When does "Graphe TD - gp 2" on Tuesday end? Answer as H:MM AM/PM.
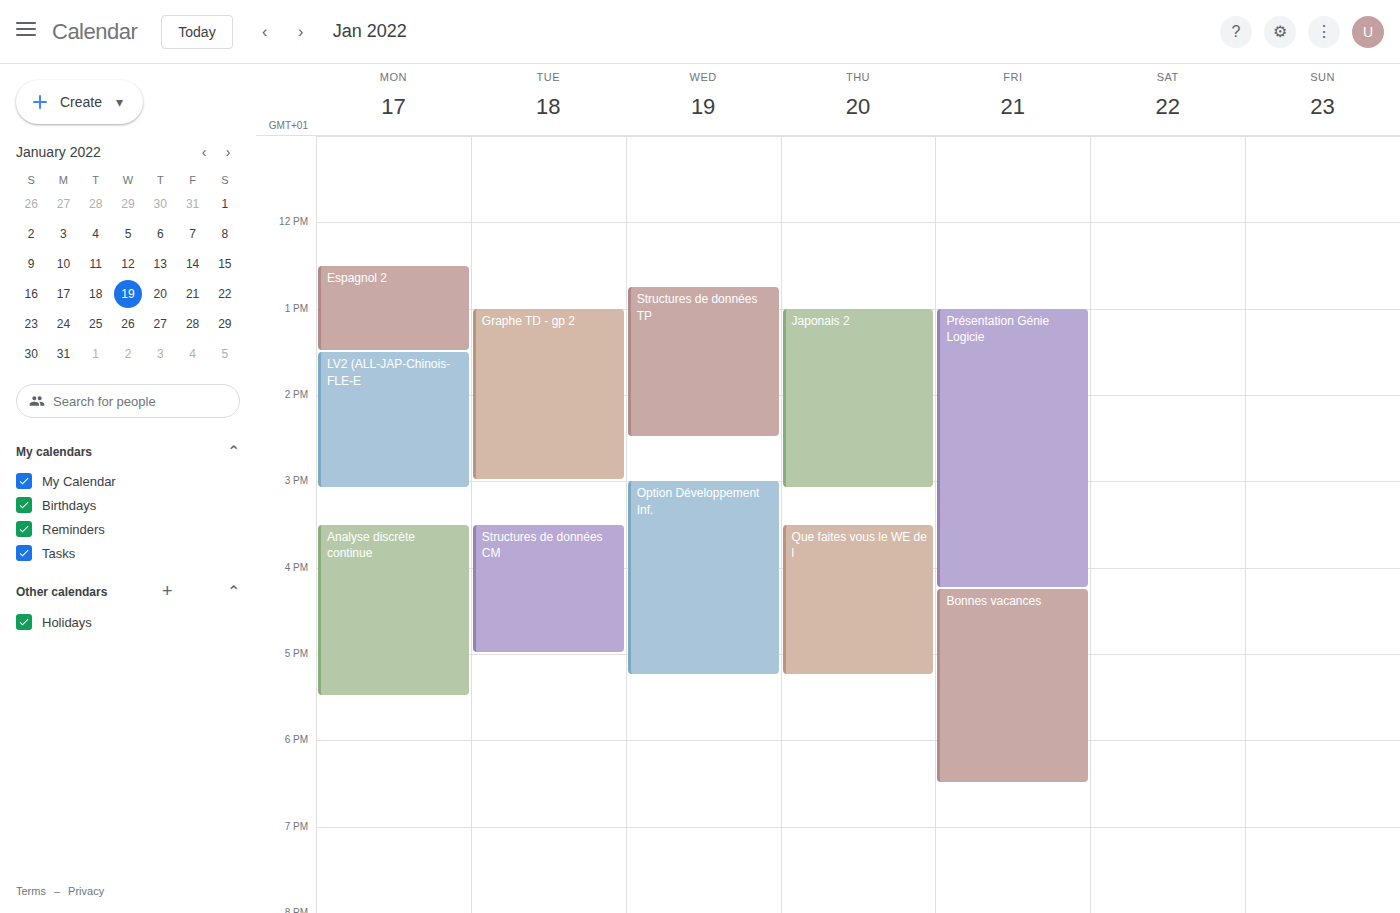
3:00 PM